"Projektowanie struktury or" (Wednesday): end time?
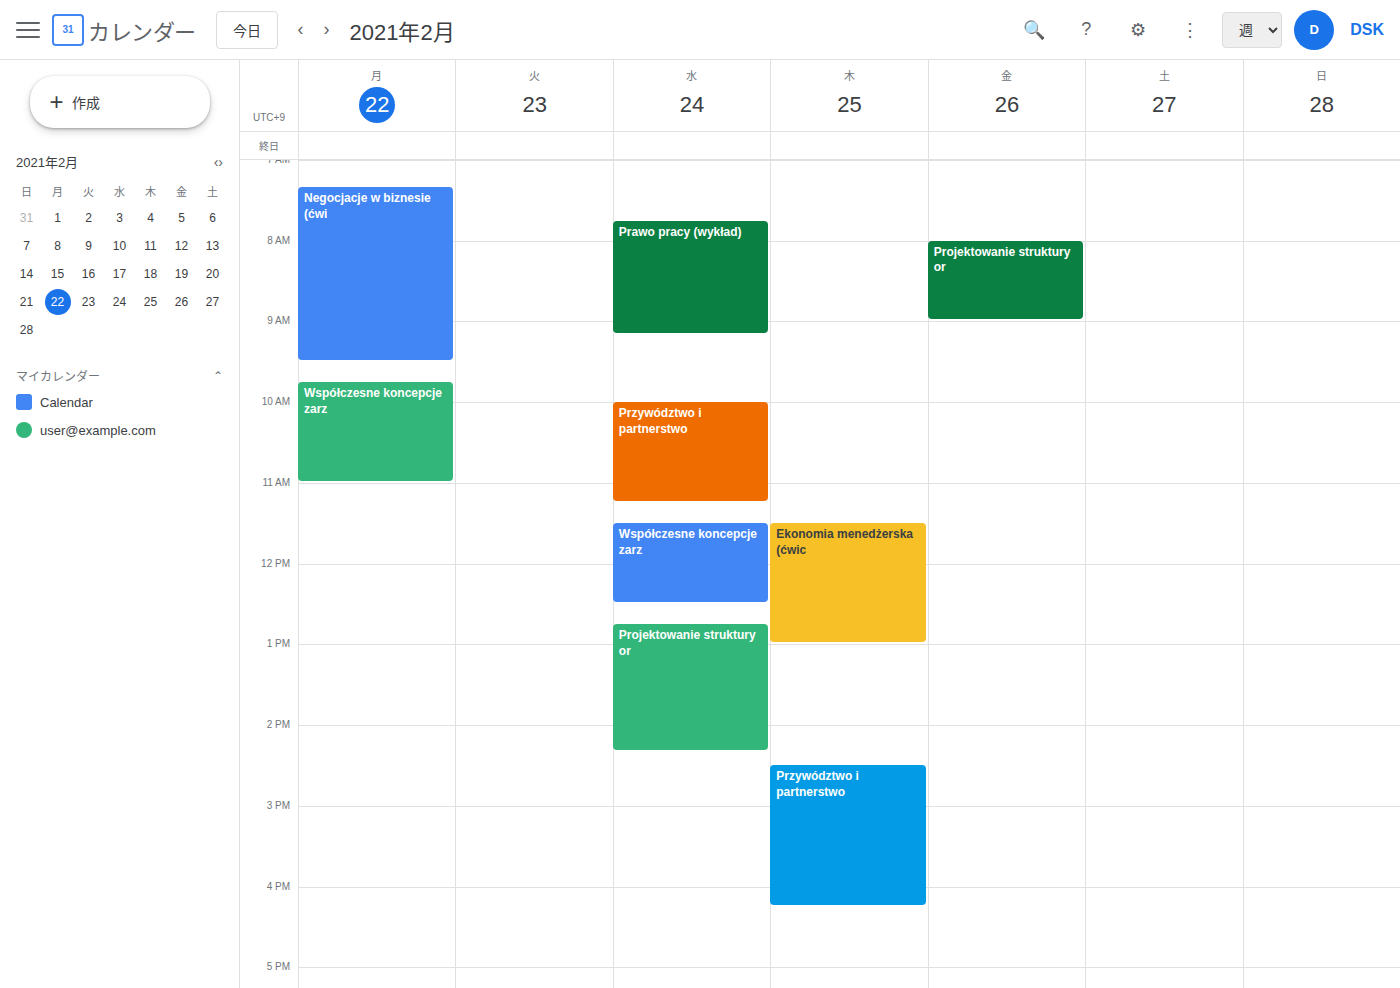
2:20 PM